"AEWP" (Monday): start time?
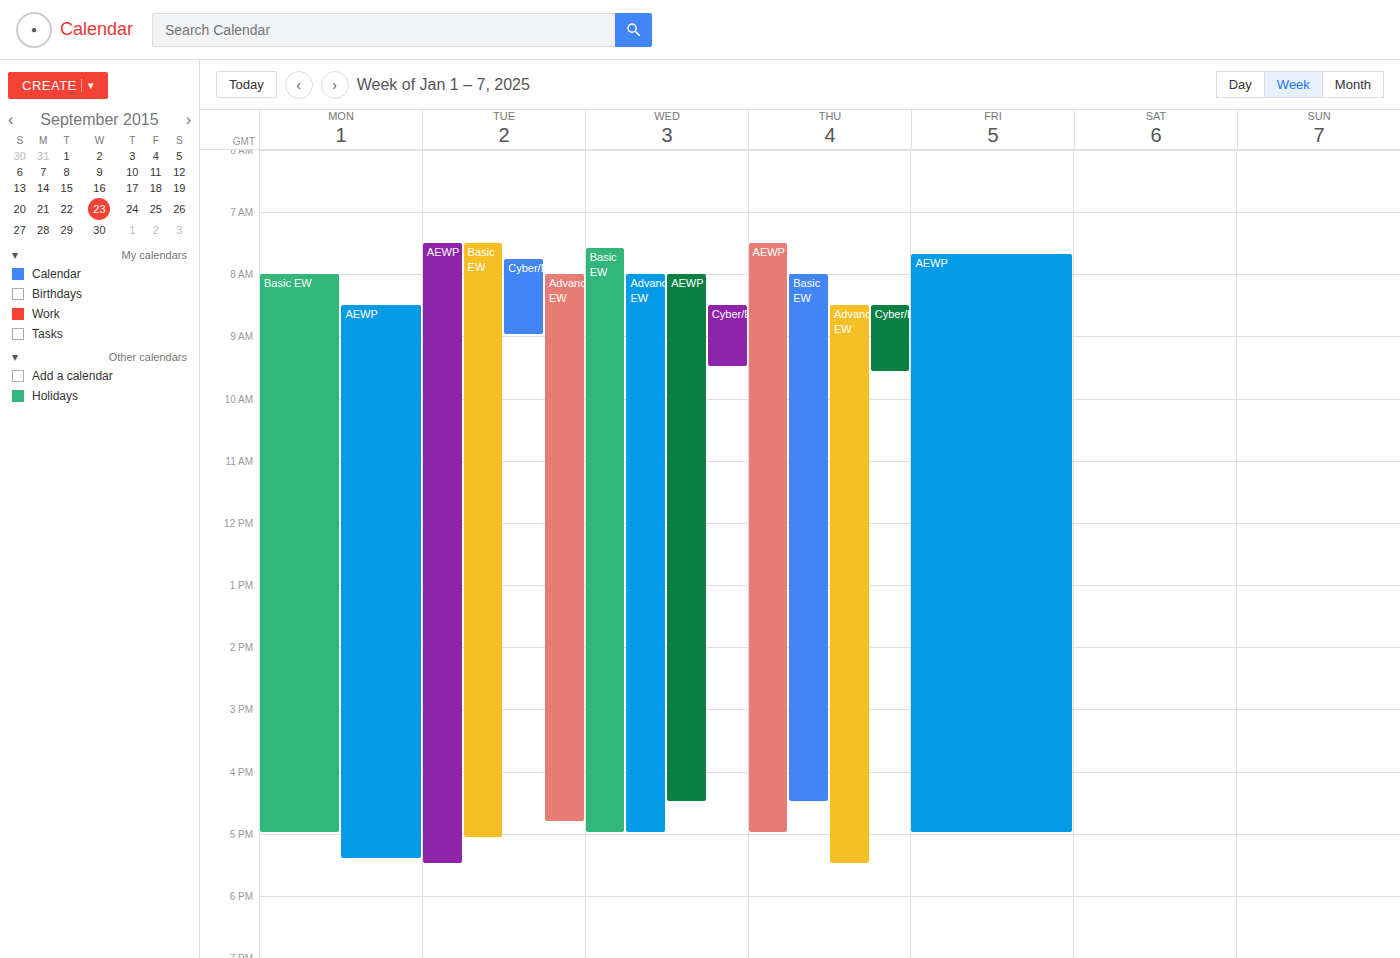
8:30 AM